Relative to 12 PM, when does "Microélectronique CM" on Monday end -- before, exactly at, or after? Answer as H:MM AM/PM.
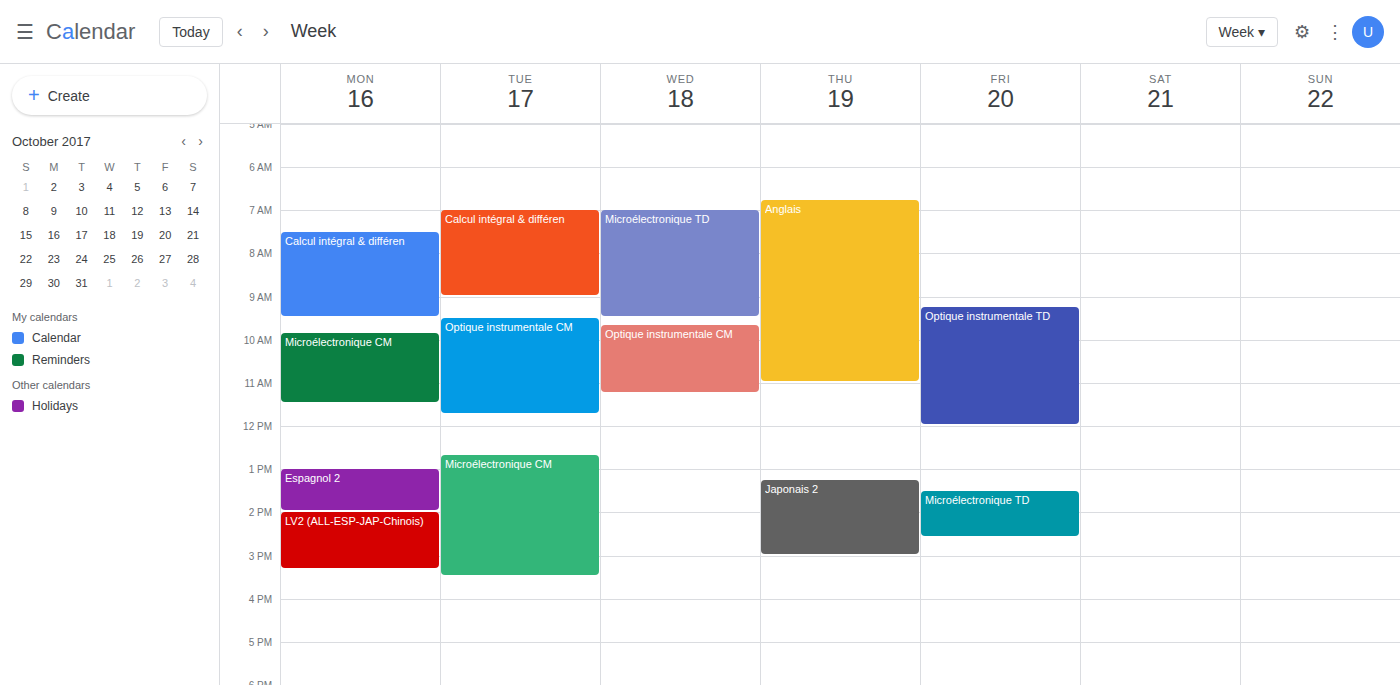
11:30 AM -- before 12 PM, 30 minutes above the 12 PM line.